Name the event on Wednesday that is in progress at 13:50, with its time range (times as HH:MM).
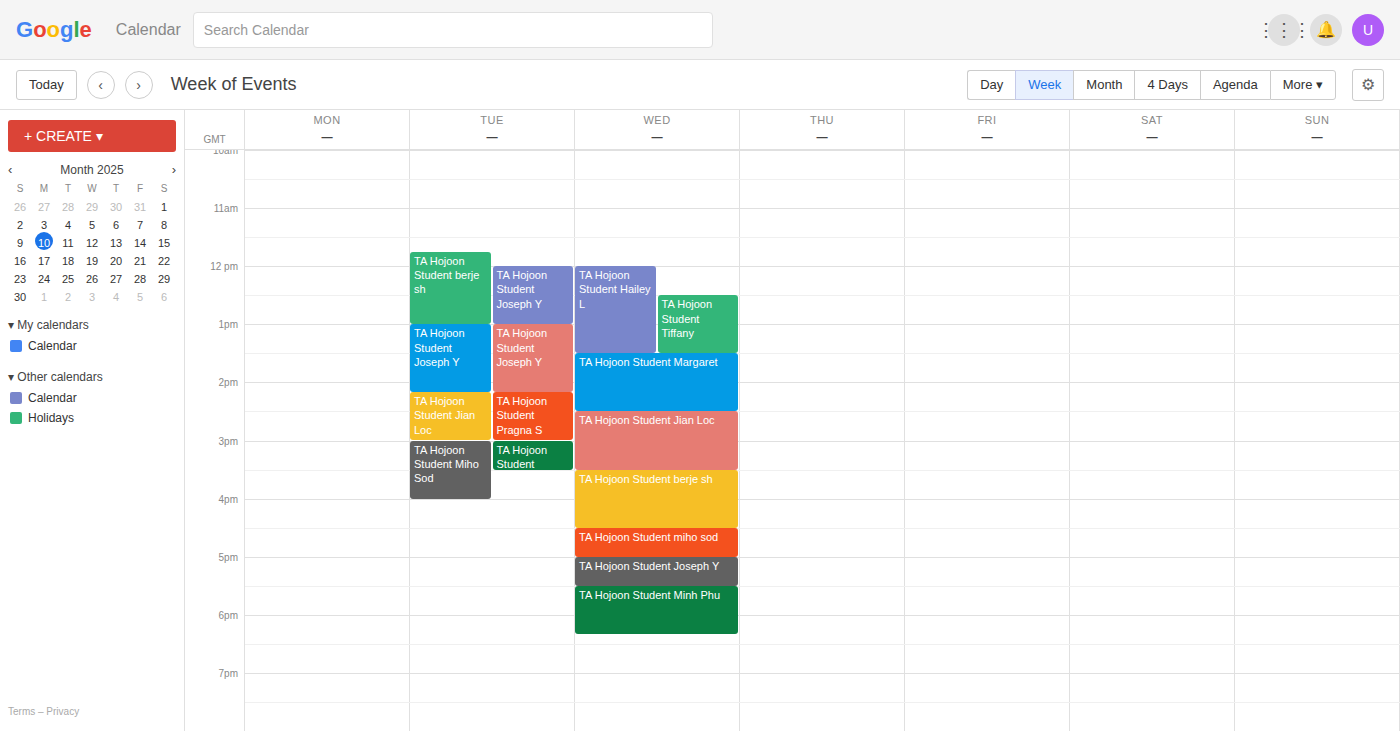
"TA Hojoon Student Margaret", 13:30 to 14:30